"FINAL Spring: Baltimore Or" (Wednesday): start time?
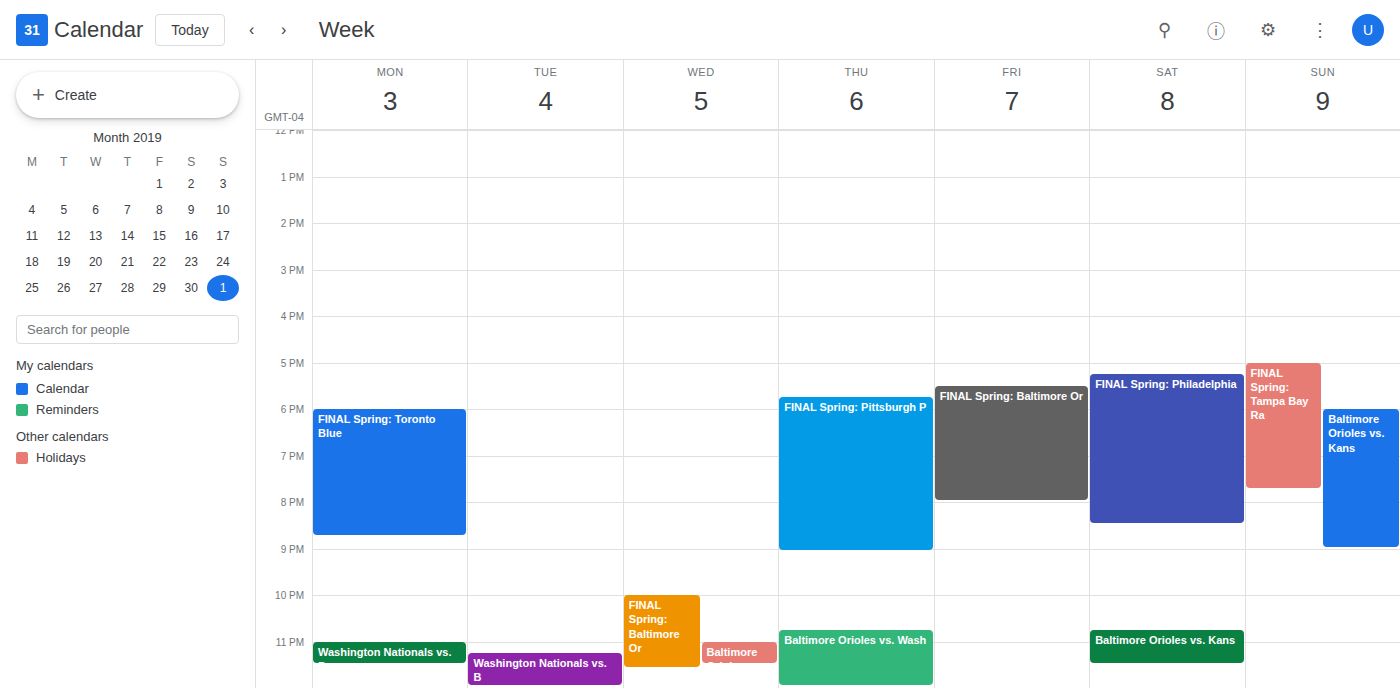
10:00 PM